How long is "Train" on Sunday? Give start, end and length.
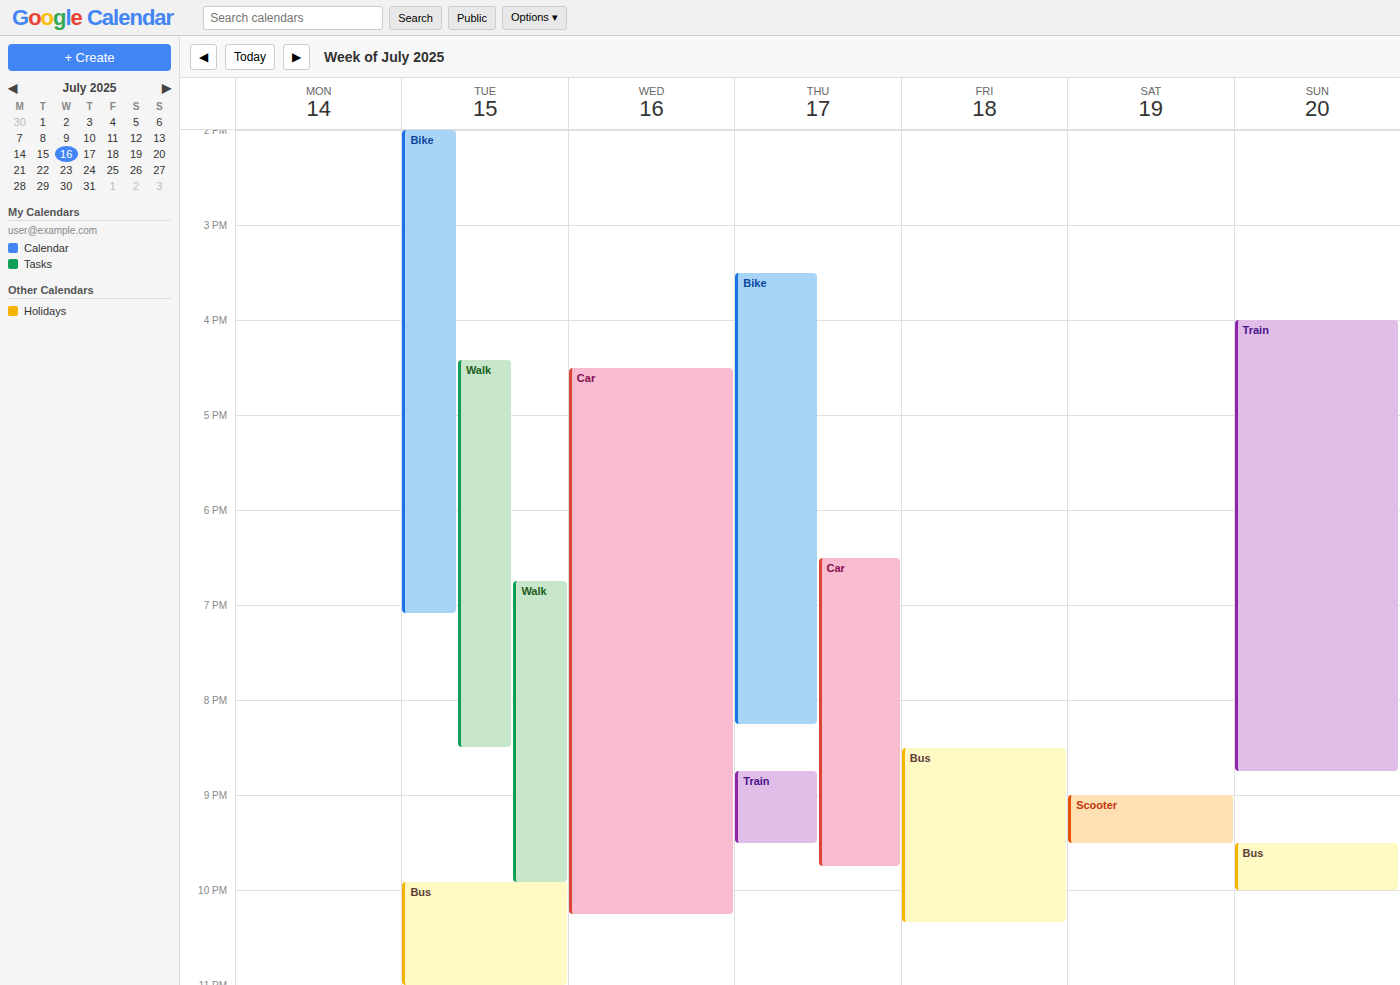
4:00 PM to 8:45 PM, 4 hours 45 minutes